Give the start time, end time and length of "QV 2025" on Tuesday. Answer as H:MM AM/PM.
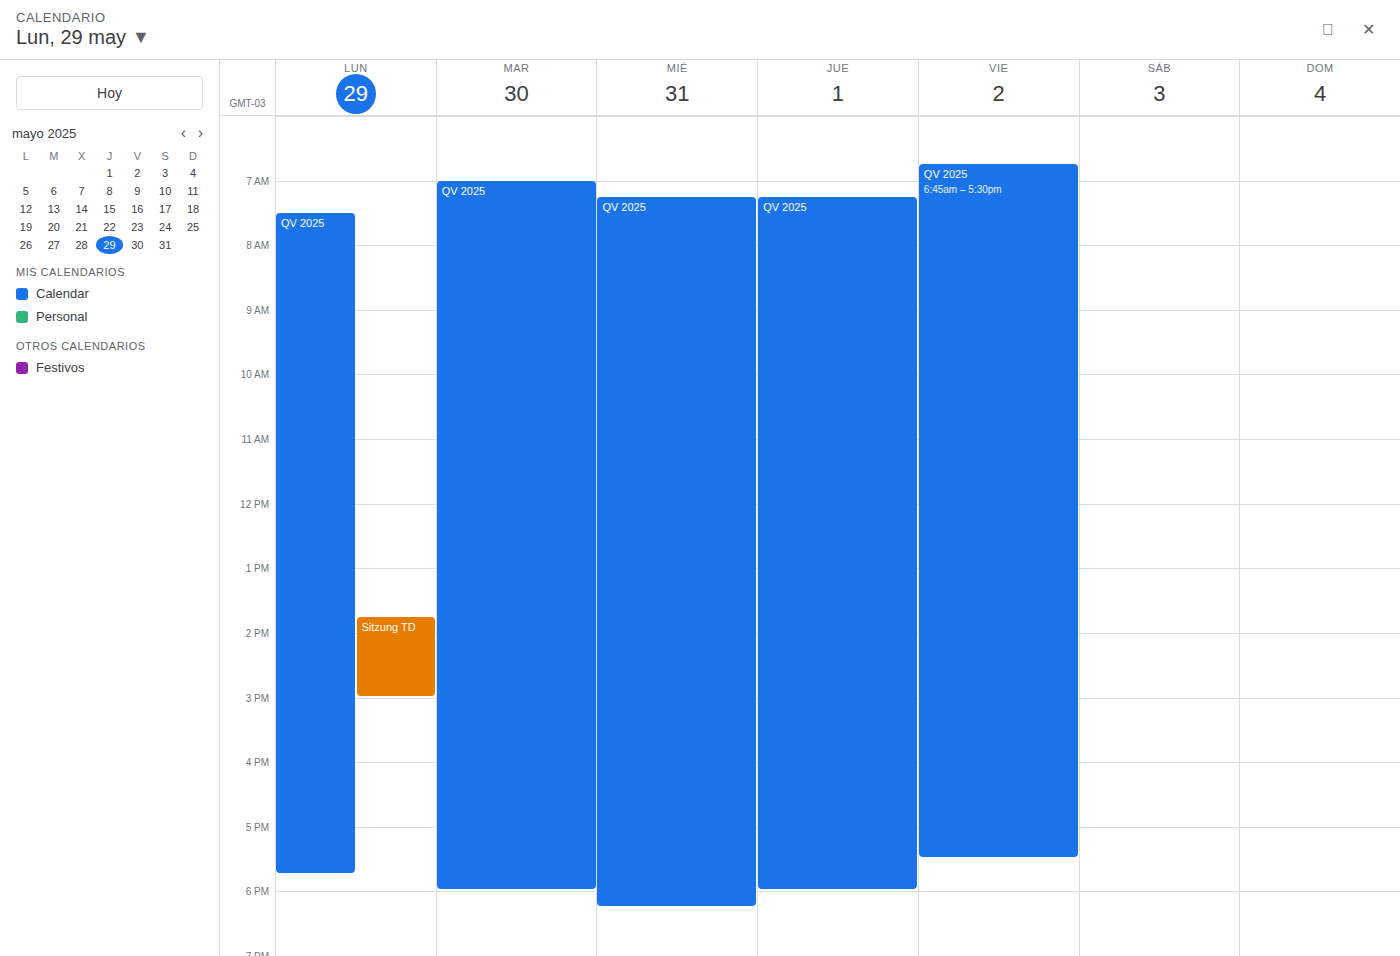
7:00 AM to 6:00 PM, 11 hours